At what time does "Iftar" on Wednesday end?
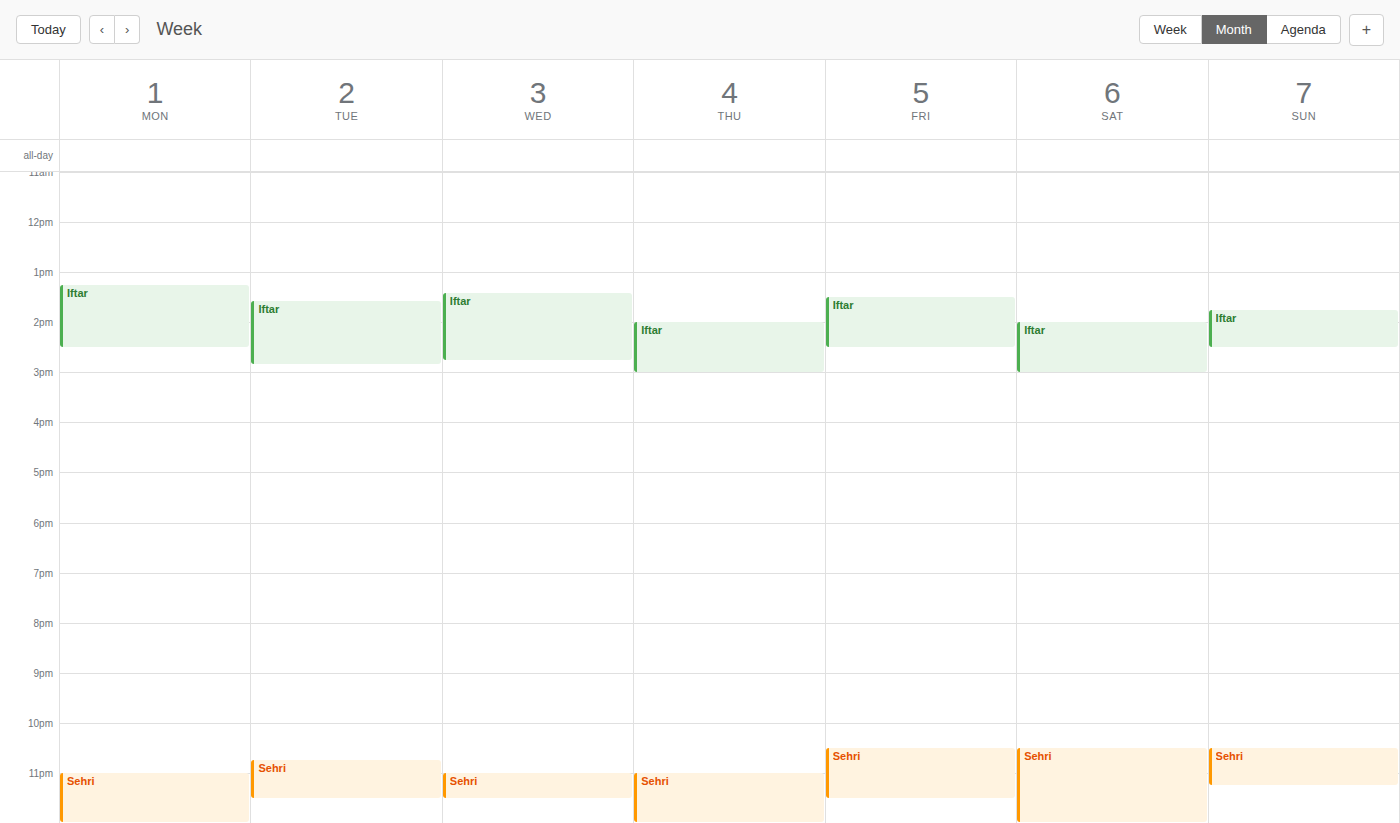
2:45 PM